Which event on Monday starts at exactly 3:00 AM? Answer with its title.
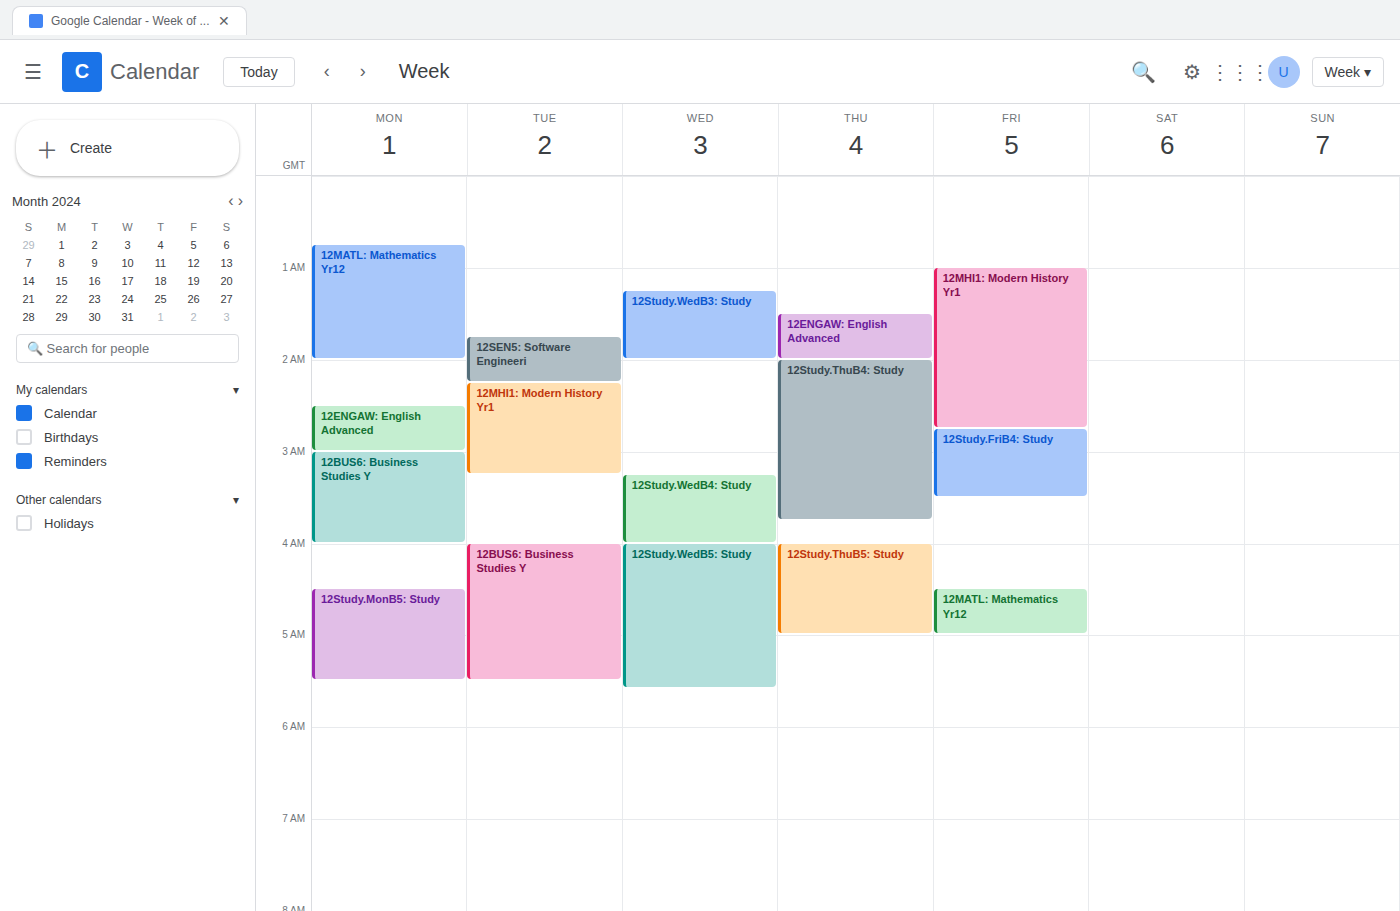
"12BUS6: Business Studies Y"